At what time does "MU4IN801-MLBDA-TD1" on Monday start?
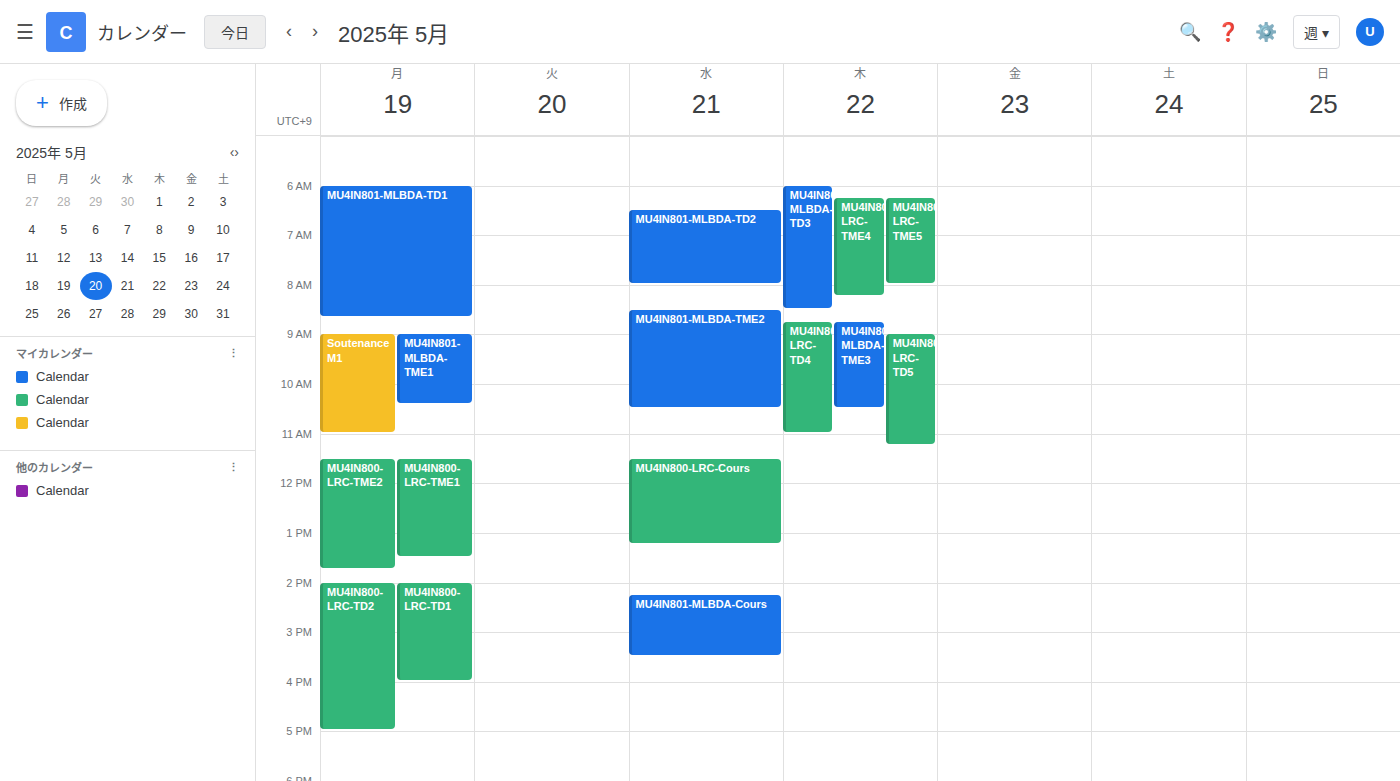
6:00 AM